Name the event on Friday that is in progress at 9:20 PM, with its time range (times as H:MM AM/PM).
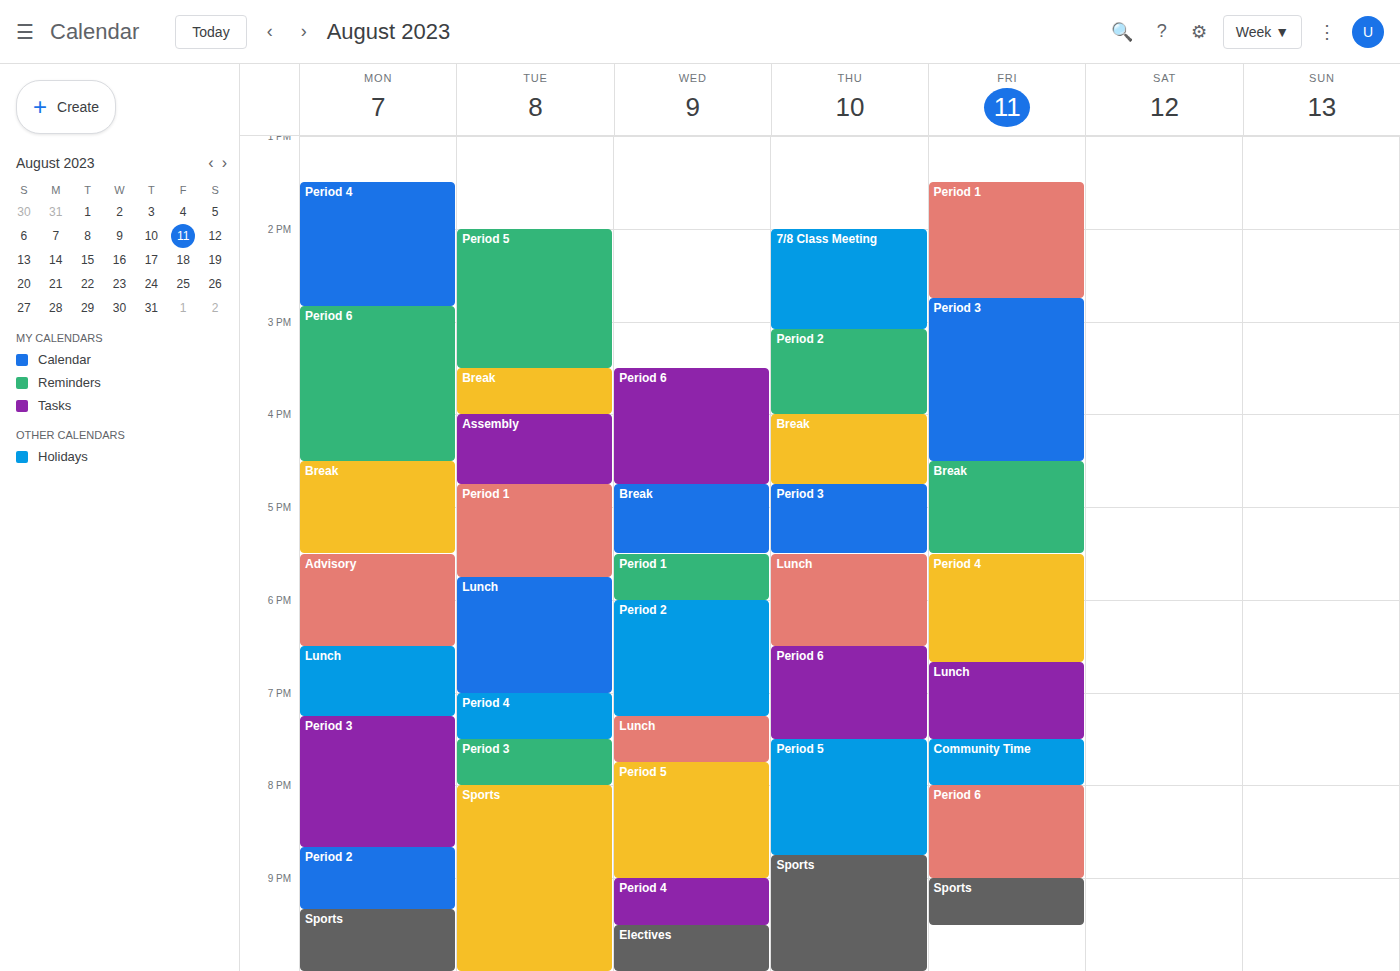
"Sports", 9:00 PM to 9:30 PM